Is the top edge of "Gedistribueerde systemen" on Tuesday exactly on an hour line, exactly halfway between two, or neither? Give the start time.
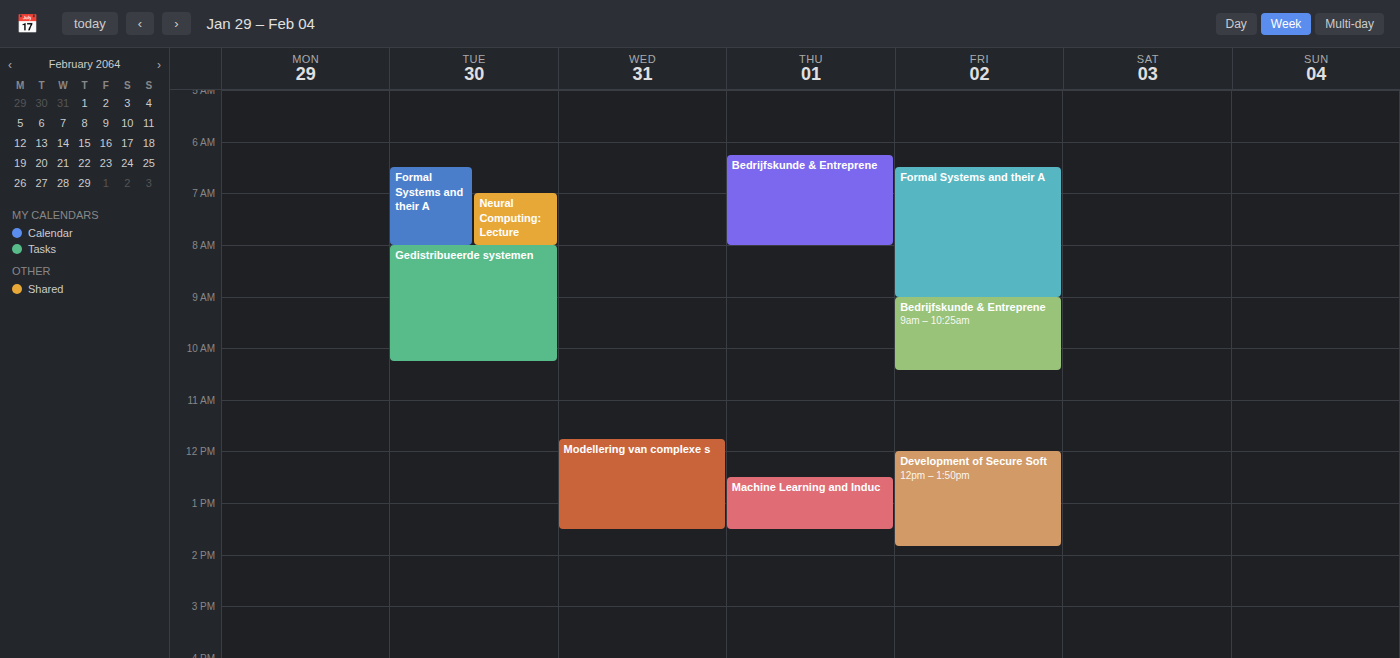
08:00 -- exactly on the 08:00 line.